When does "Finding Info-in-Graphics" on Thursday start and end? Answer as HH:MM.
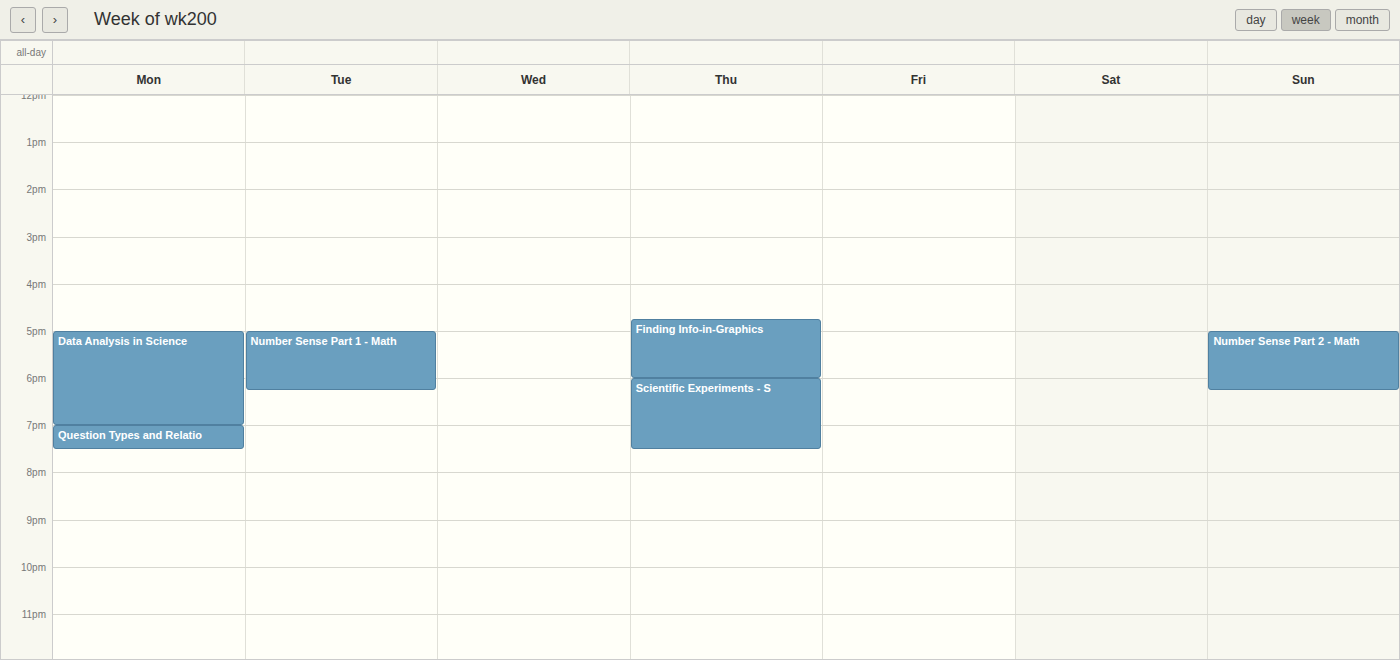
16:45 to 18:00